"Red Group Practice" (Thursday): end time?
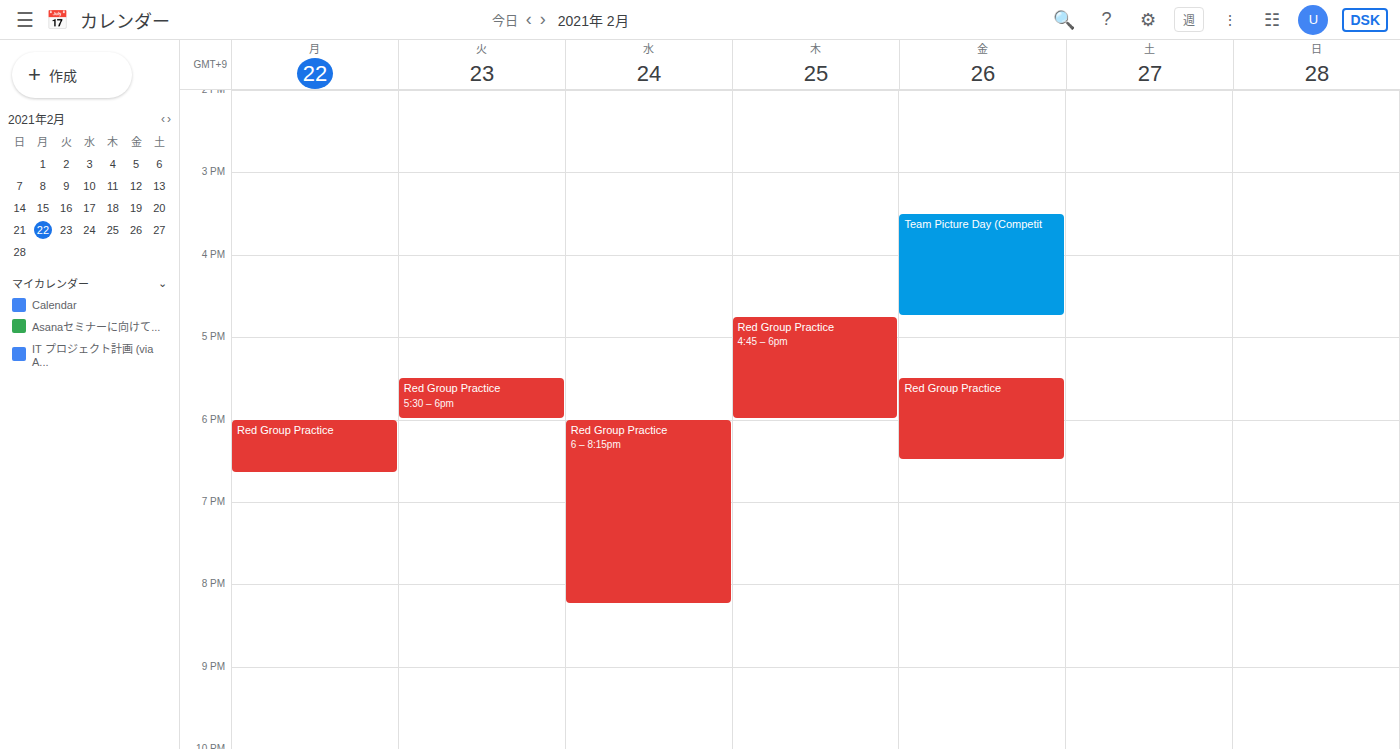
6:00 PM